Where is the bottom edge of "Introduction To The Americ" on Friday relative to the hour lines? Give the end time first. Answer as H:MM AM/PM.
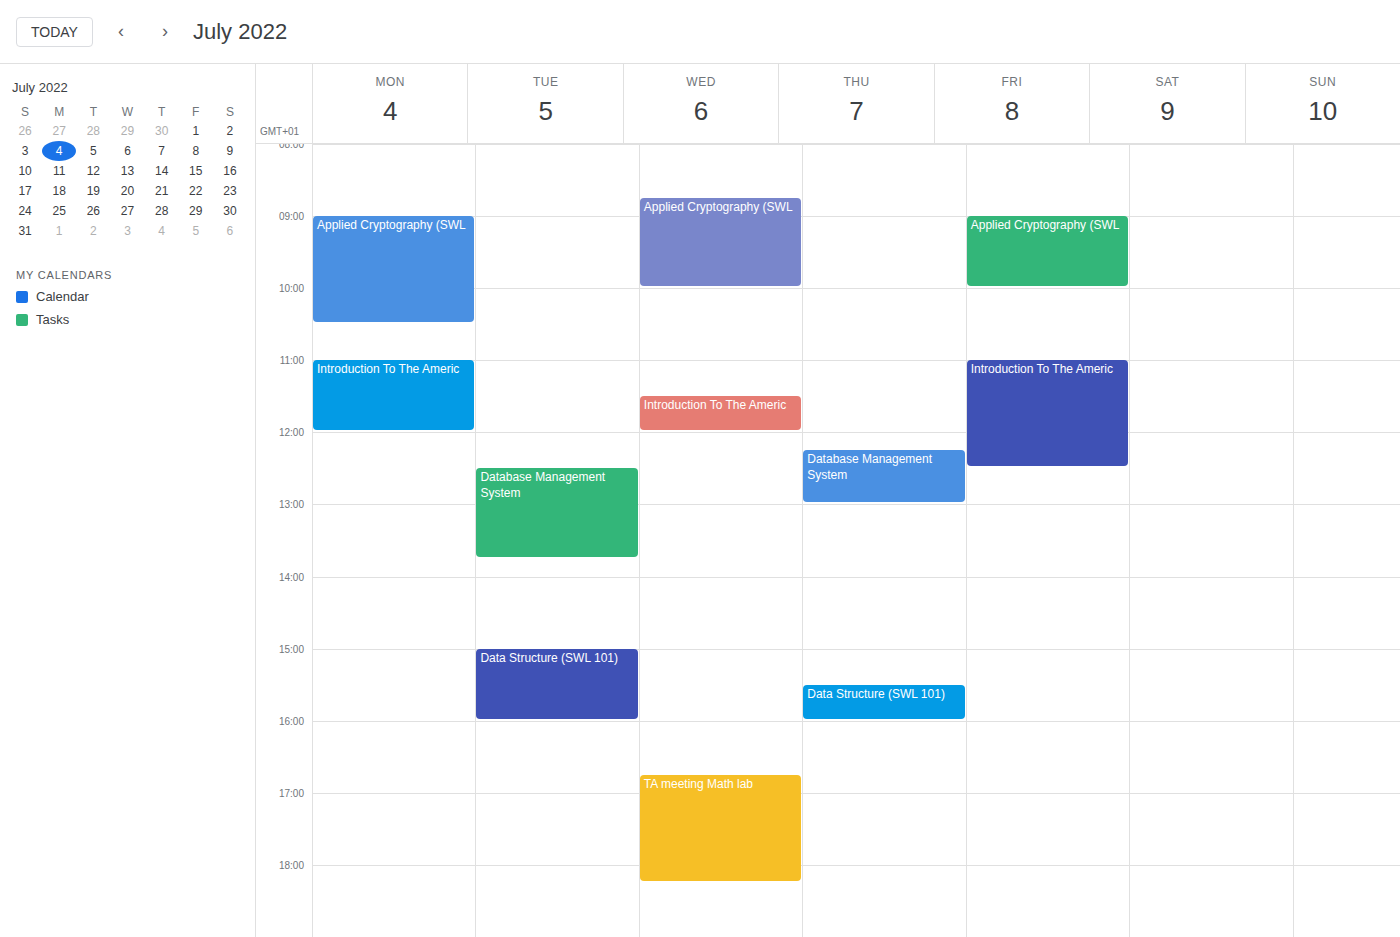
12:30 PM -- halfway between the 12 PM and 1 PM lines.